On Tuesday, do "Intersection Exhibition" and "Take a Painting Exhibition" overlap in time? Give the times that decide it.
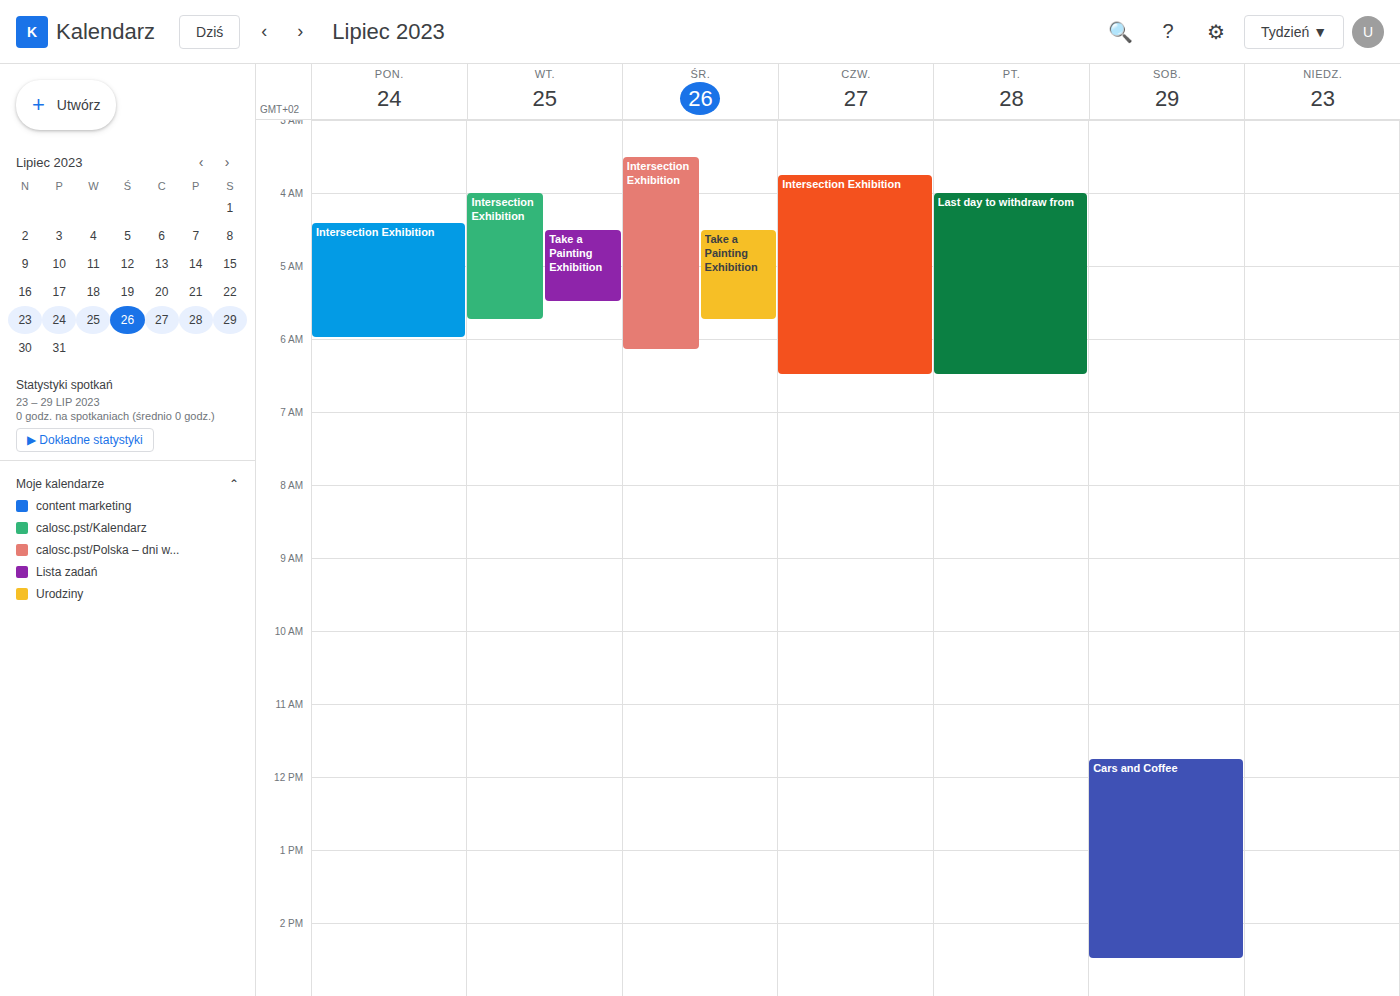
"Take a Painting Exhibition" runs 4:30 AM to 5:30 AM, inside "Intersection Exhibition" -- they overlap.